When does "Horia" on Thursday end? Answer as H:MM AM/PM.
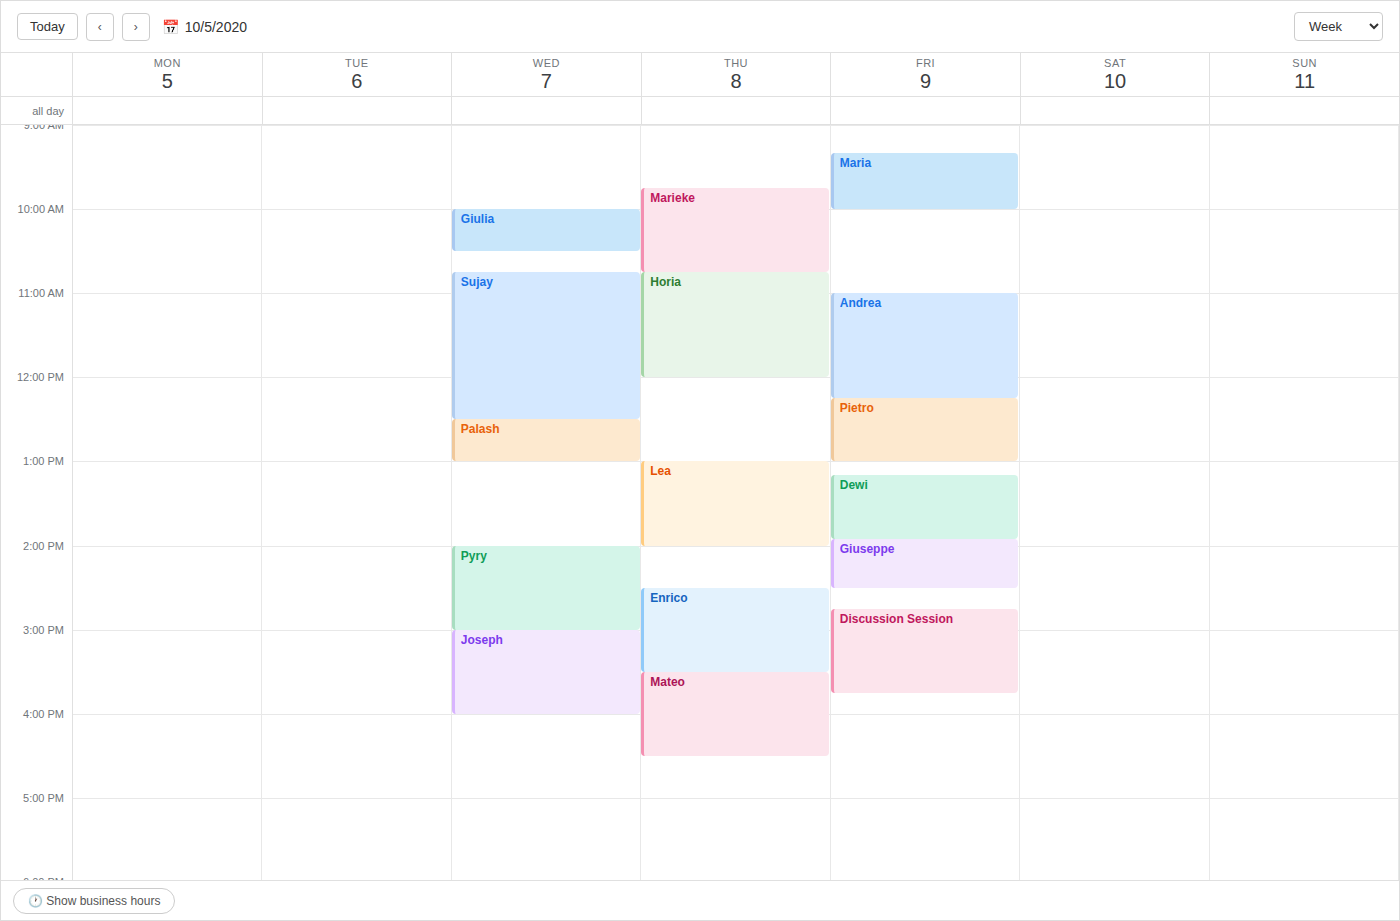
12:00 PM